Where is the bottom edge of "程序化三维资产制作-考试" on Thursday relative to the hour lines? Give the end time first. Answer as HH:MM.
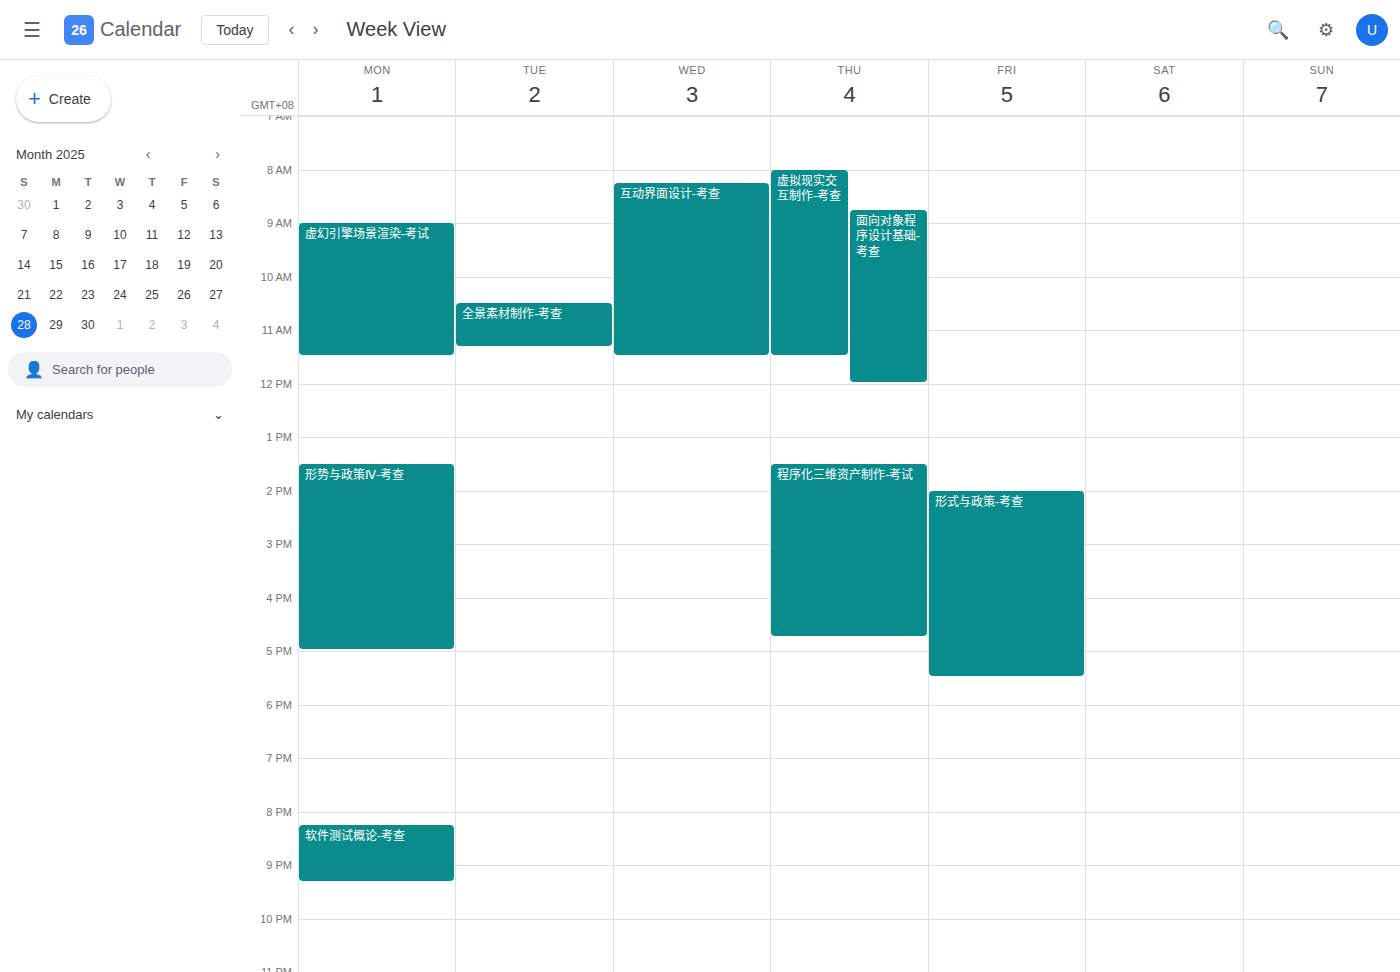
16:45 -- neither: three quarters of the way from the 16:00 line to the 17:00 line.